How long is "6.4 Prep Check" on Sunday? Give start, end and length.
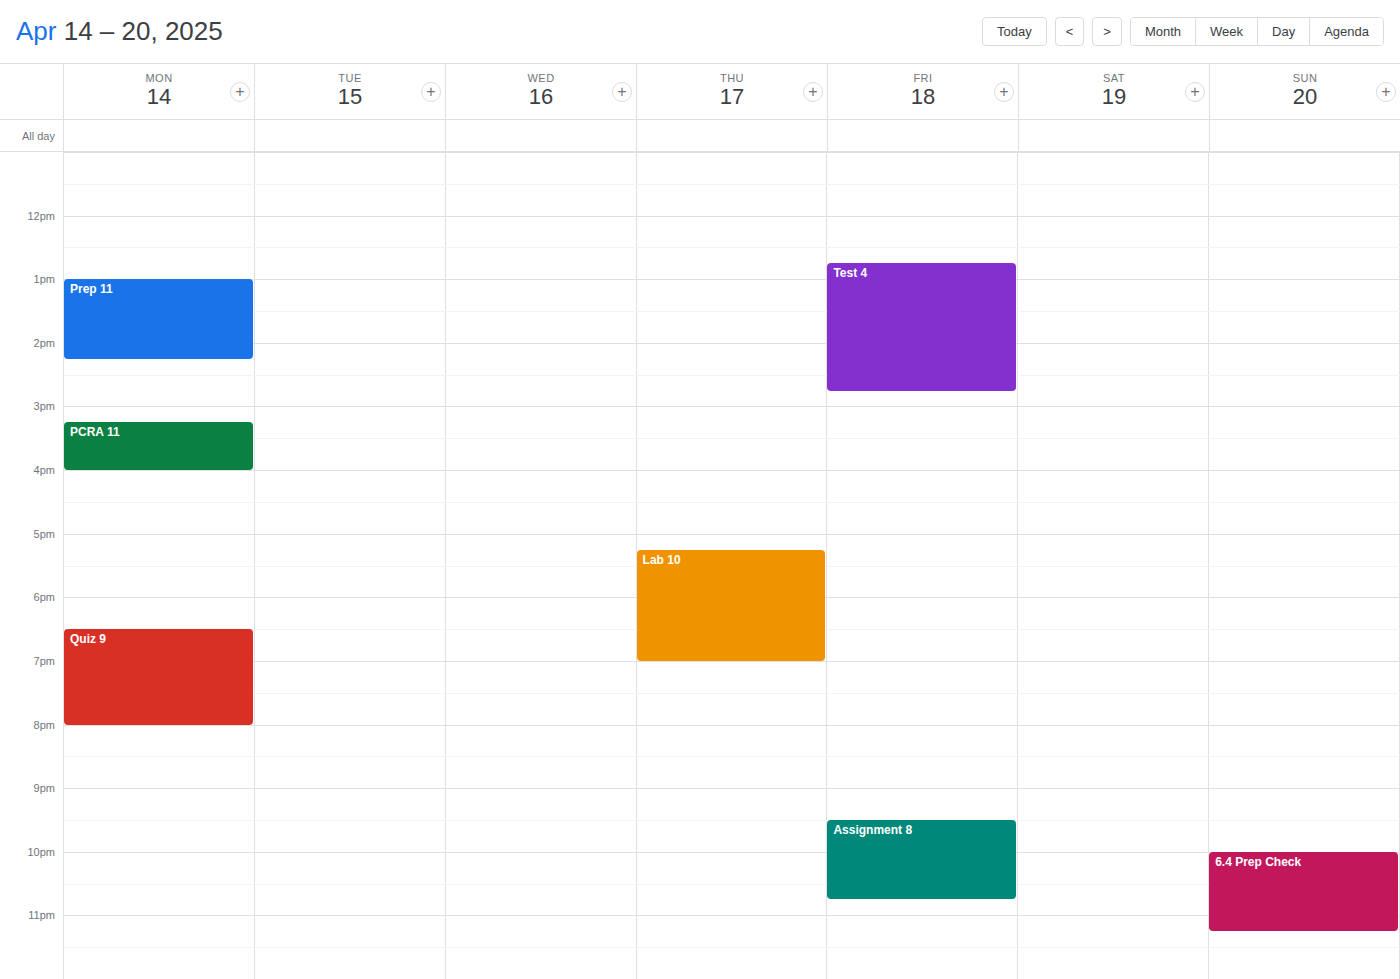
10:00 PM to 11:15 PM, 1 hour 15 minutes